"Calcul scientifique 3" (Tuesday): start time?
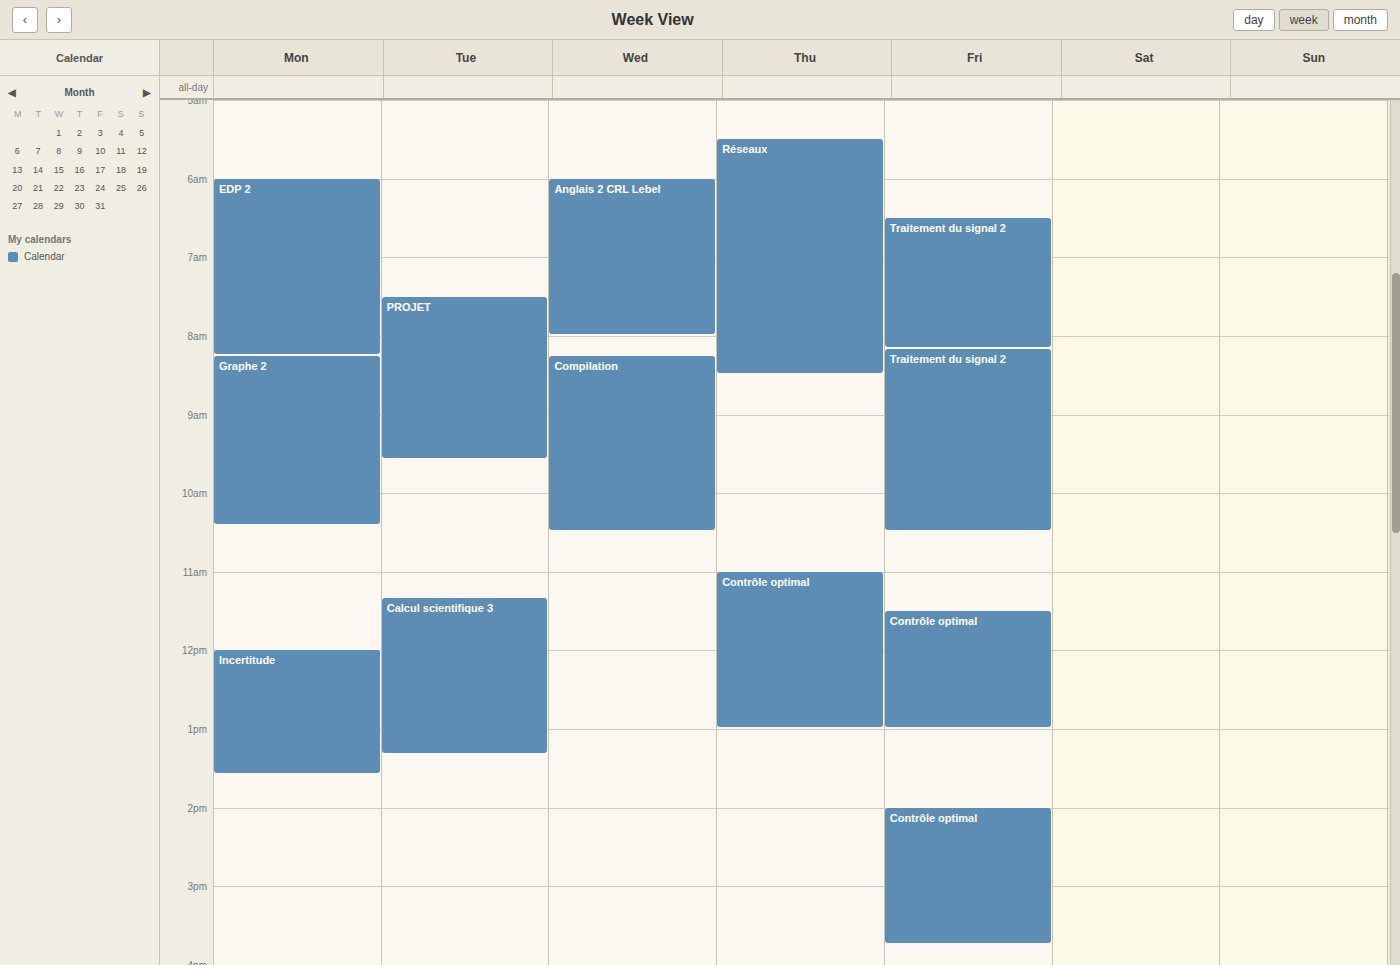
11:20 AM